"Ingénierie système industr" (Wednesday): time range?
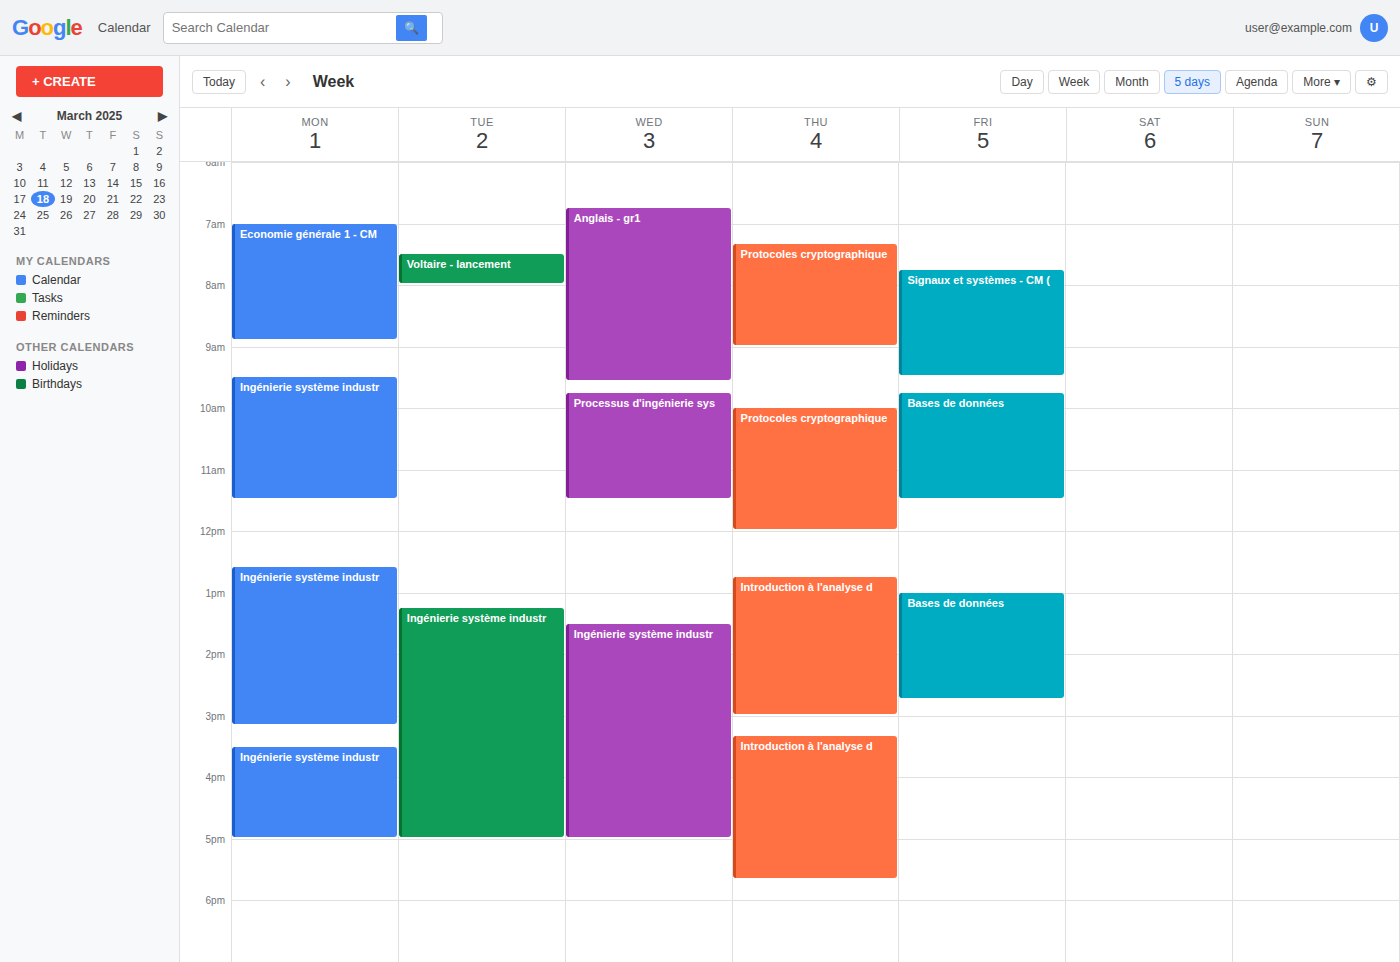
1:30 PM to 5:00 PM